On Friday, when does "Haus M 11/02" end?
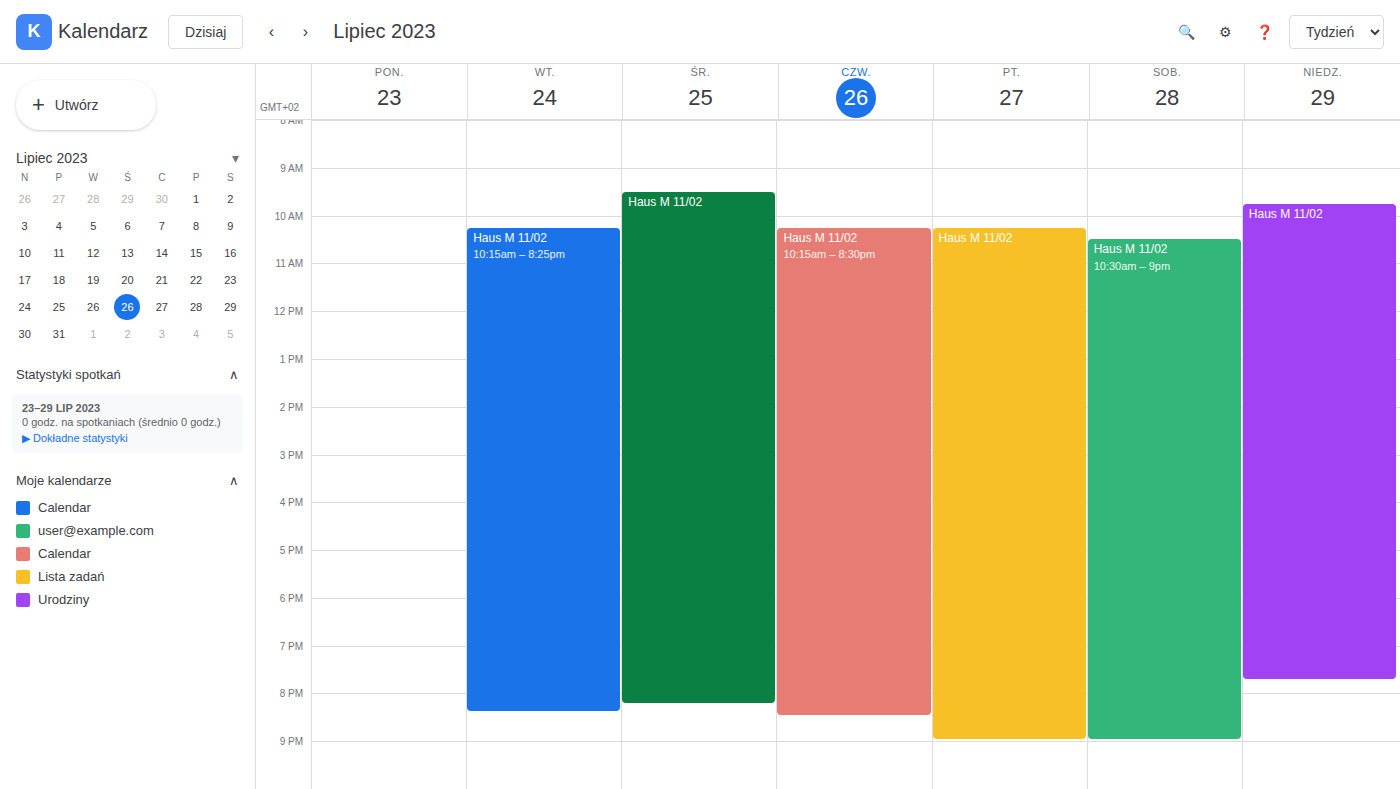
9:00 PM